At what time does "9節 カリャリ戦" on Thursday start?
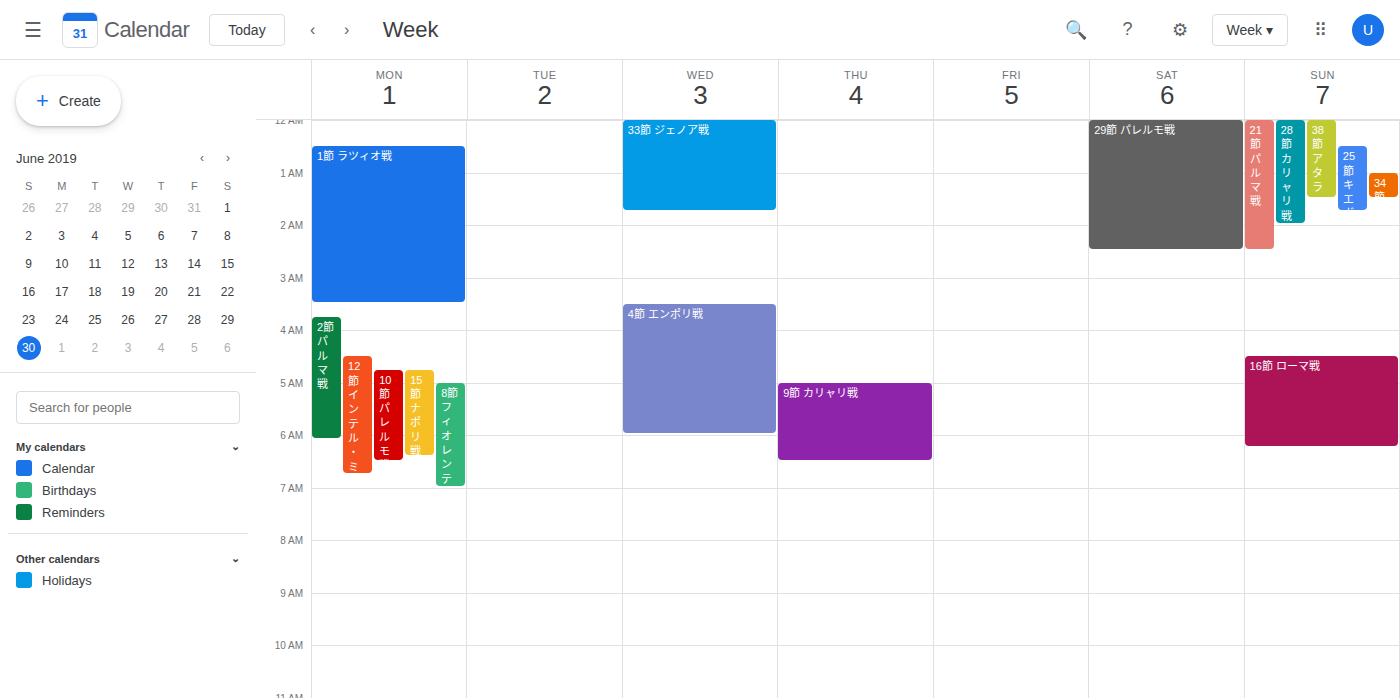
5:00 AM